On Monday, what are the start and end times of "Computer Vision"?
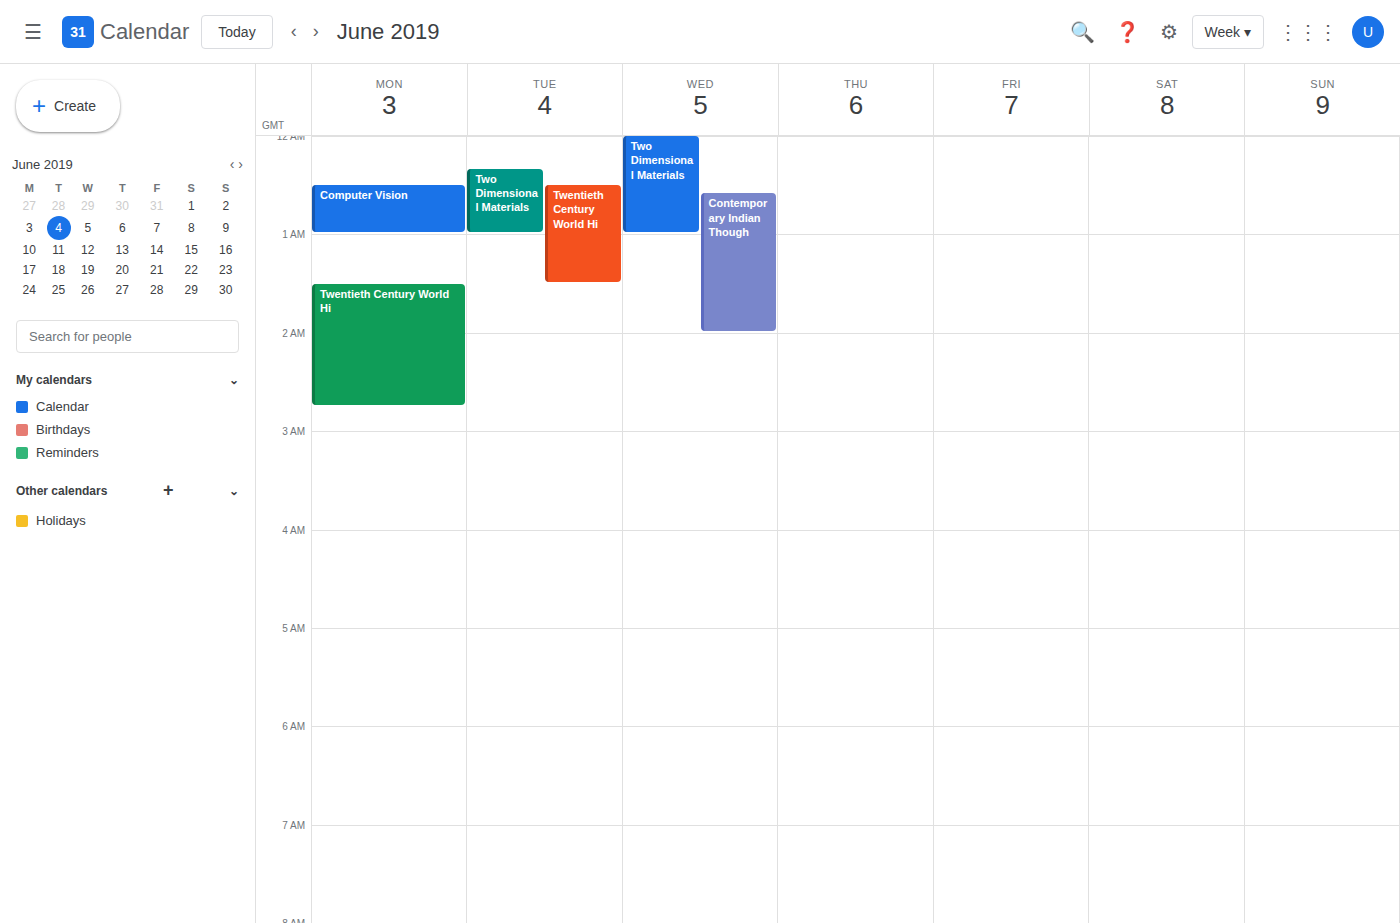
12:30 AM to 1:00 AM